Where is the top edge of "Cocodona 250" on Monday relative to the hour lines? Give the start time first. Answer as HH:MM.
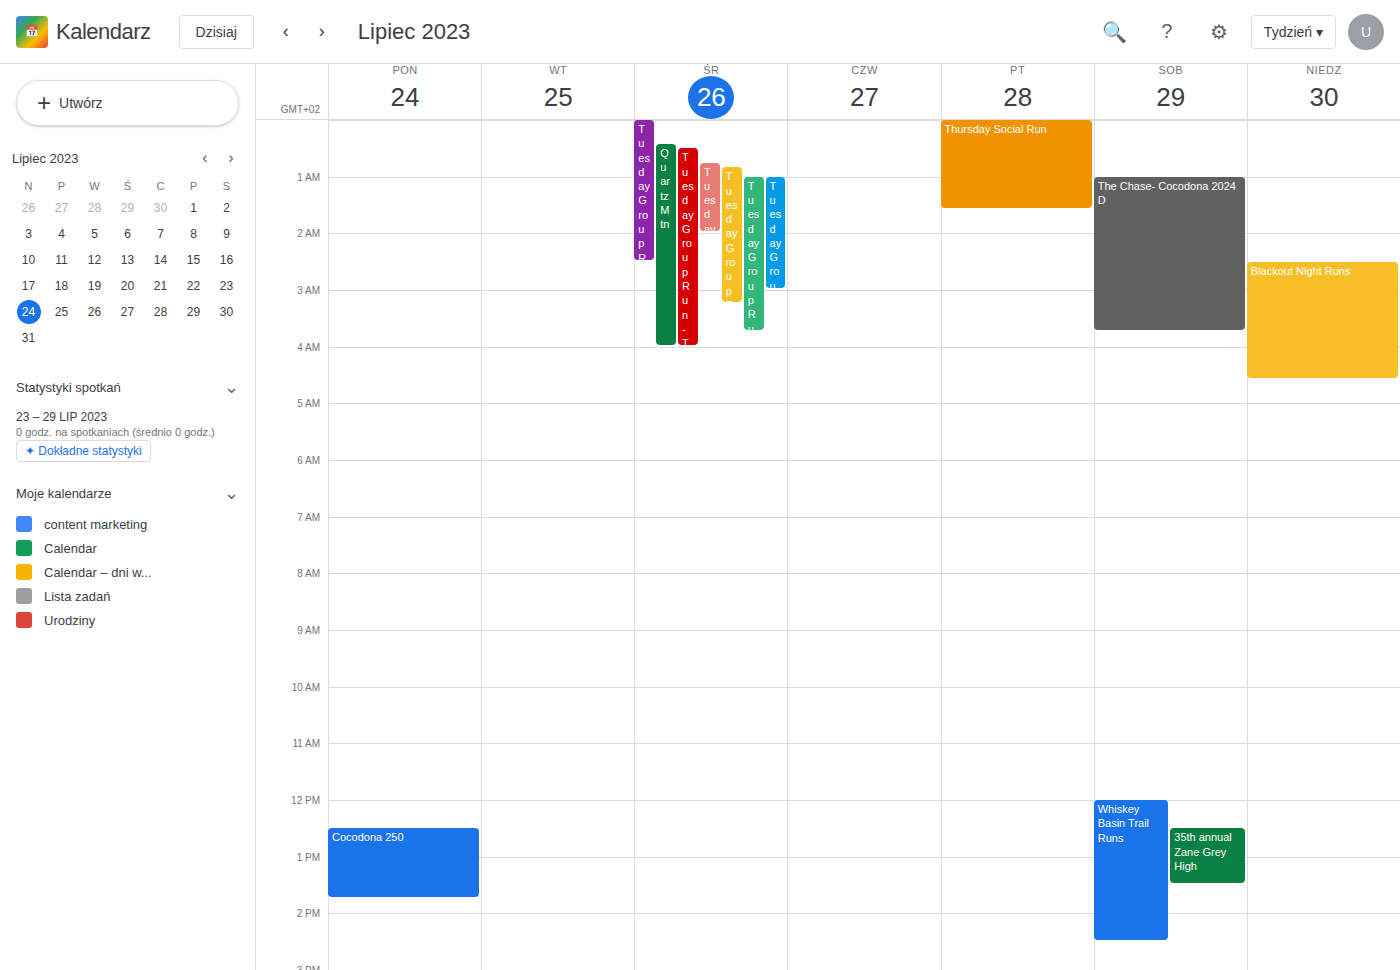
12:30 -- halfway between the 12:00 and 13:00 lines.